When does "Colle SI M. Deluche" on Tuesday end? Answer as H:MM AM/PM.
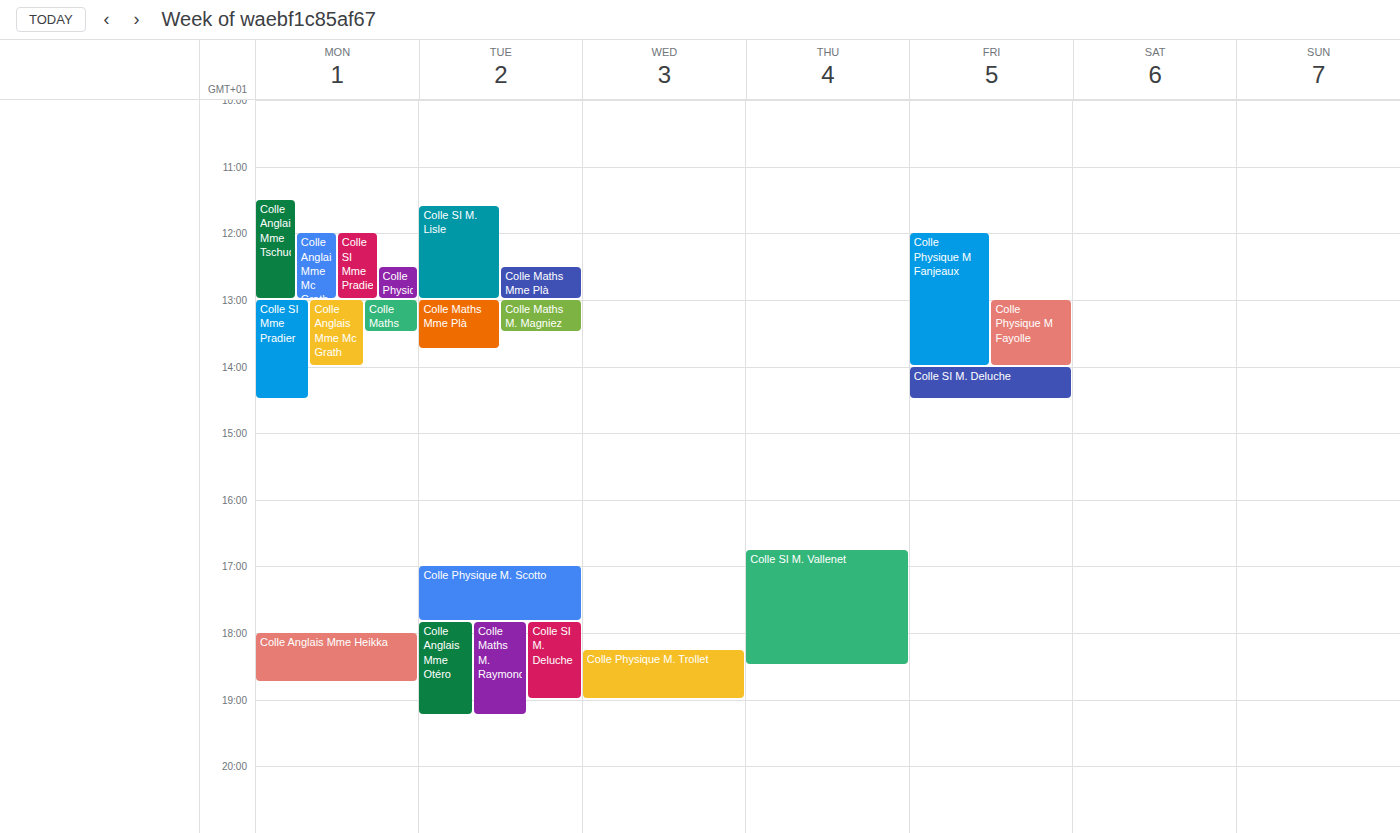
7:00 PM